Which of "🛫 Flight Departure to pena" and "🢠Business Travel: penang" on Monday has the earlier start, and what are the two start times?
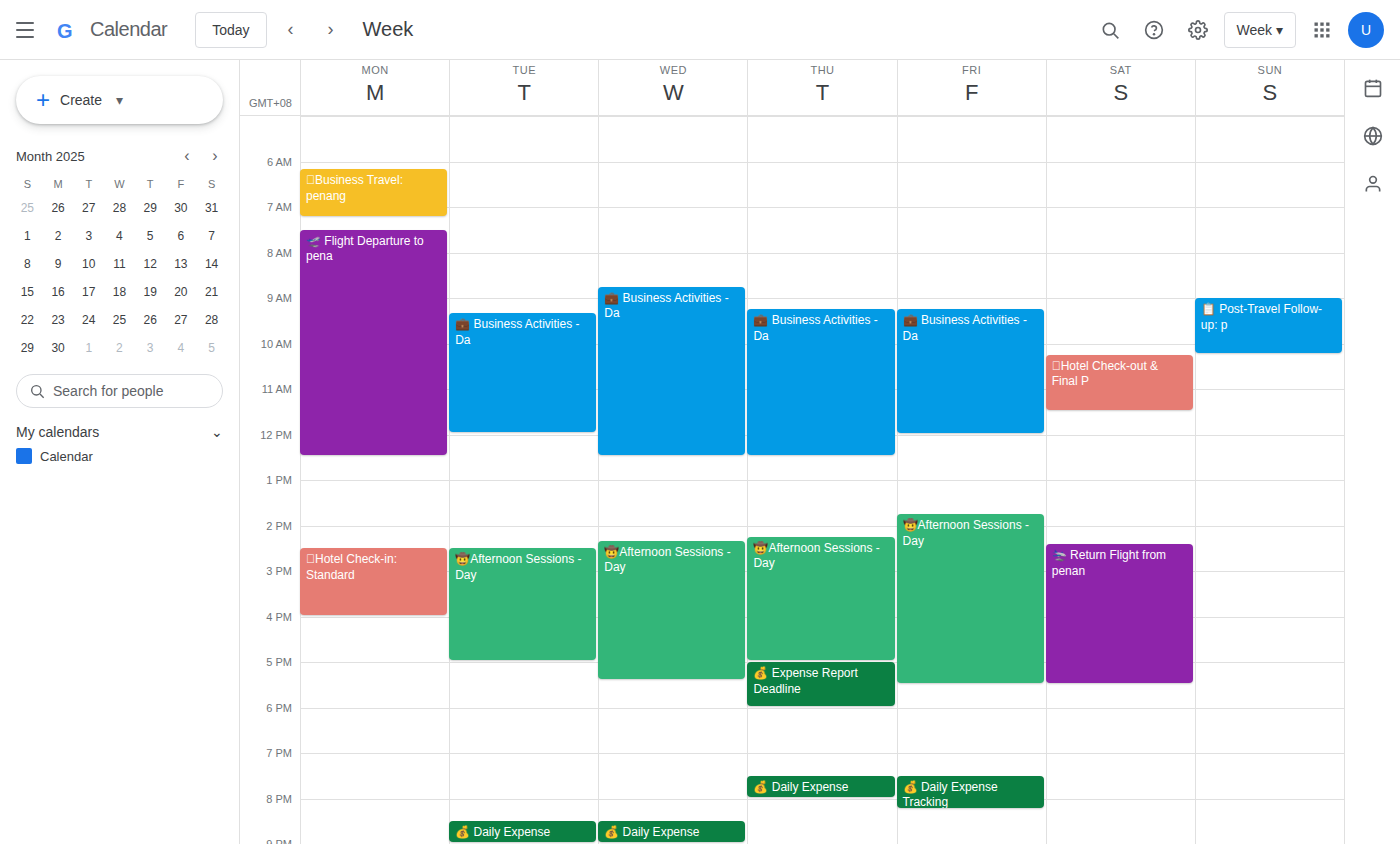
"🢠Business Travel: penang" 6:10 AM; "🛫 Flight Departure to pena" 7:30 AM.